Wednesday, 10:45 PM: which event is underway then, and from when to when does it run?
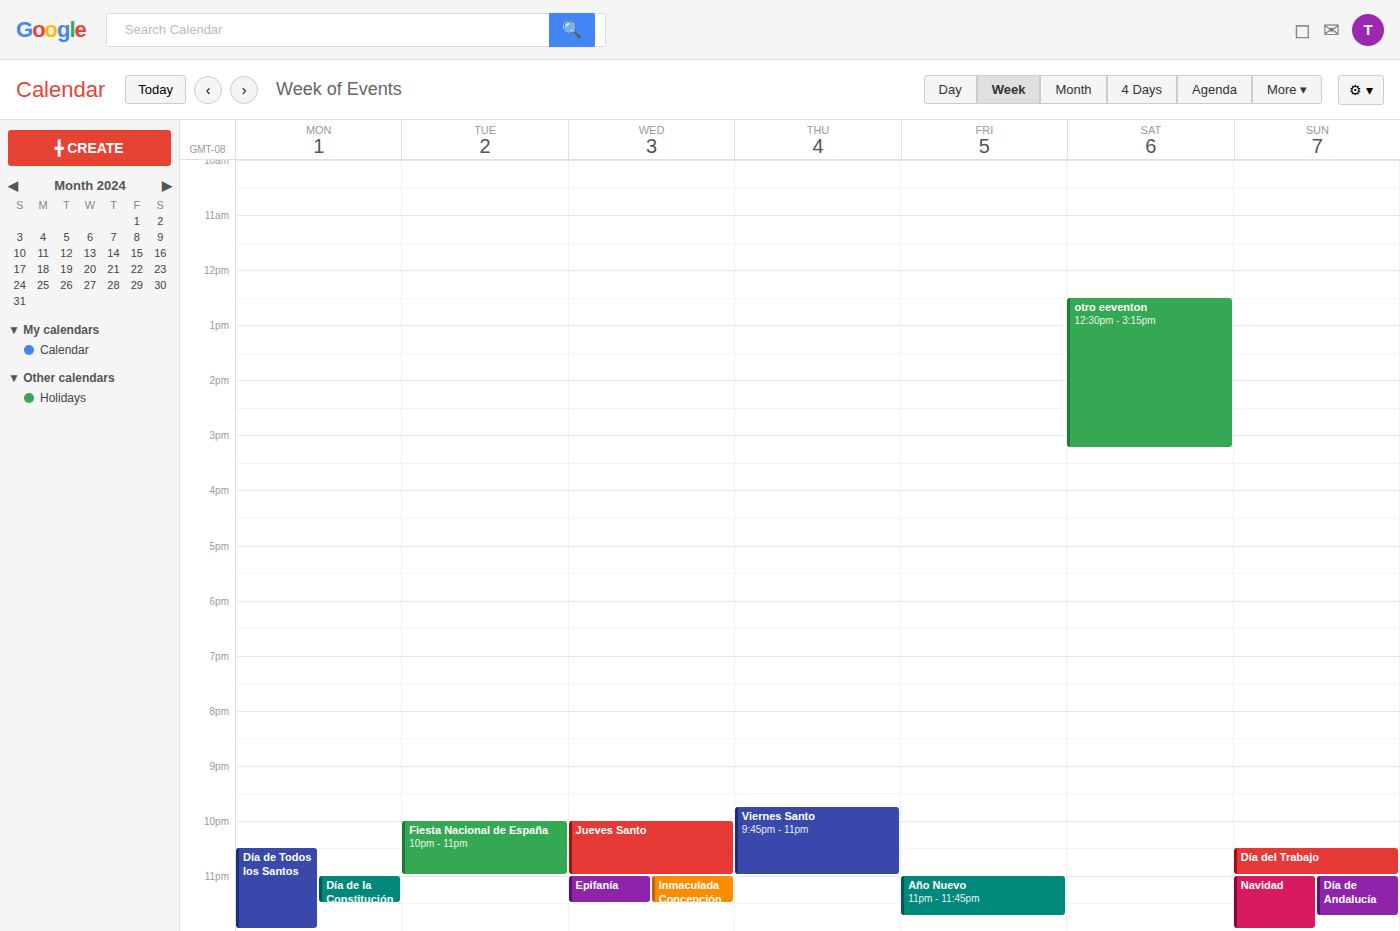
"Jueves Santo", 10:00 PM to 11:00 PM